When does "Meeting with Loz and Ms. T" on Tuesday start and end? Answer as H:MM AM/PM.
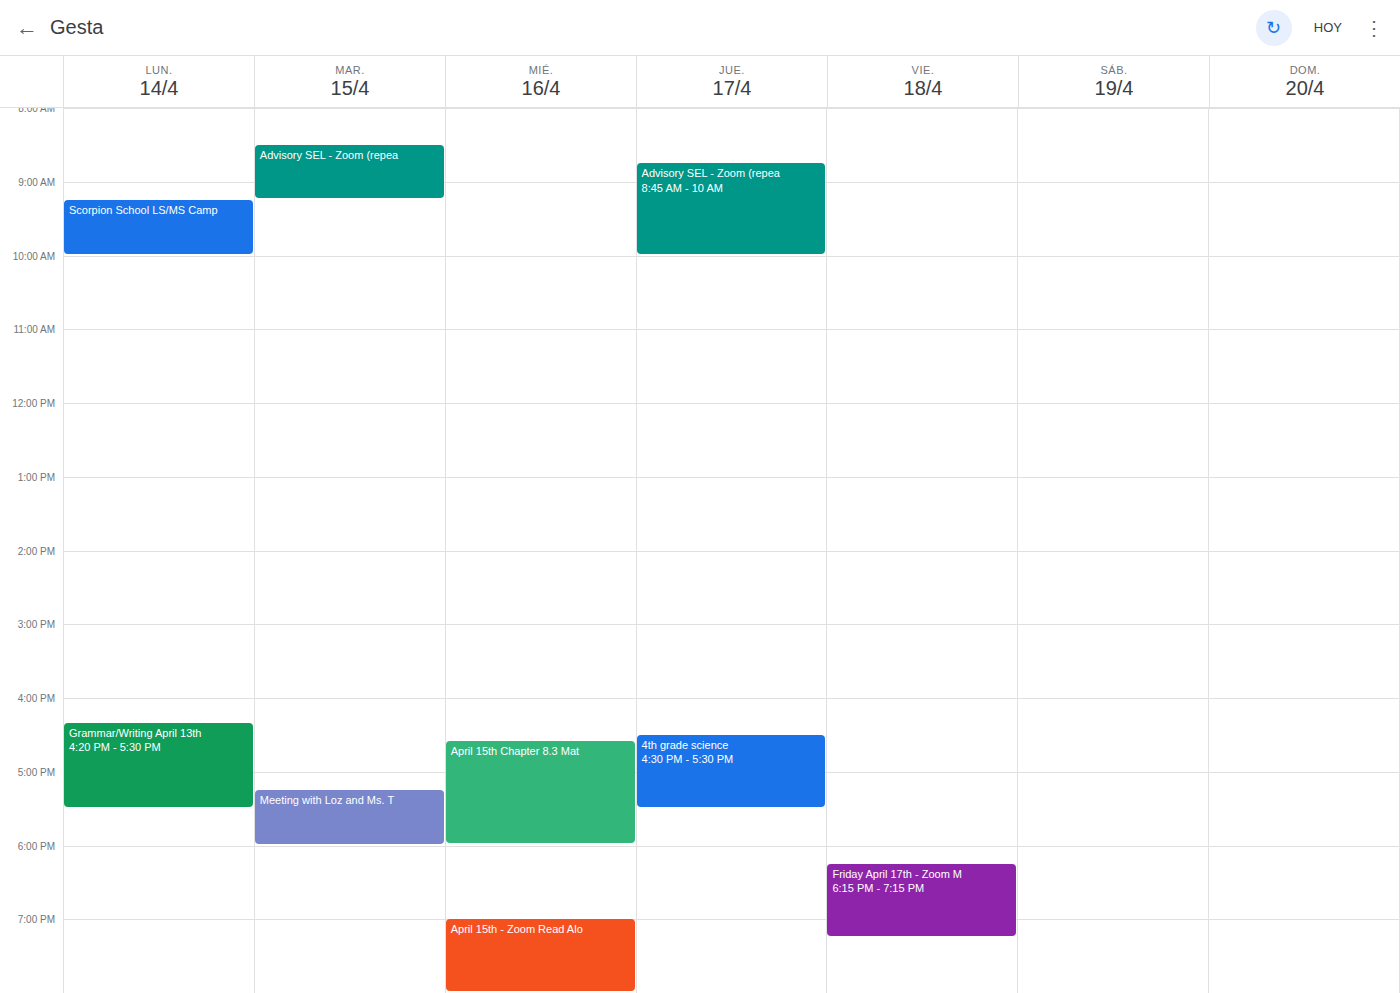
5:15 PM to 6:00 PM